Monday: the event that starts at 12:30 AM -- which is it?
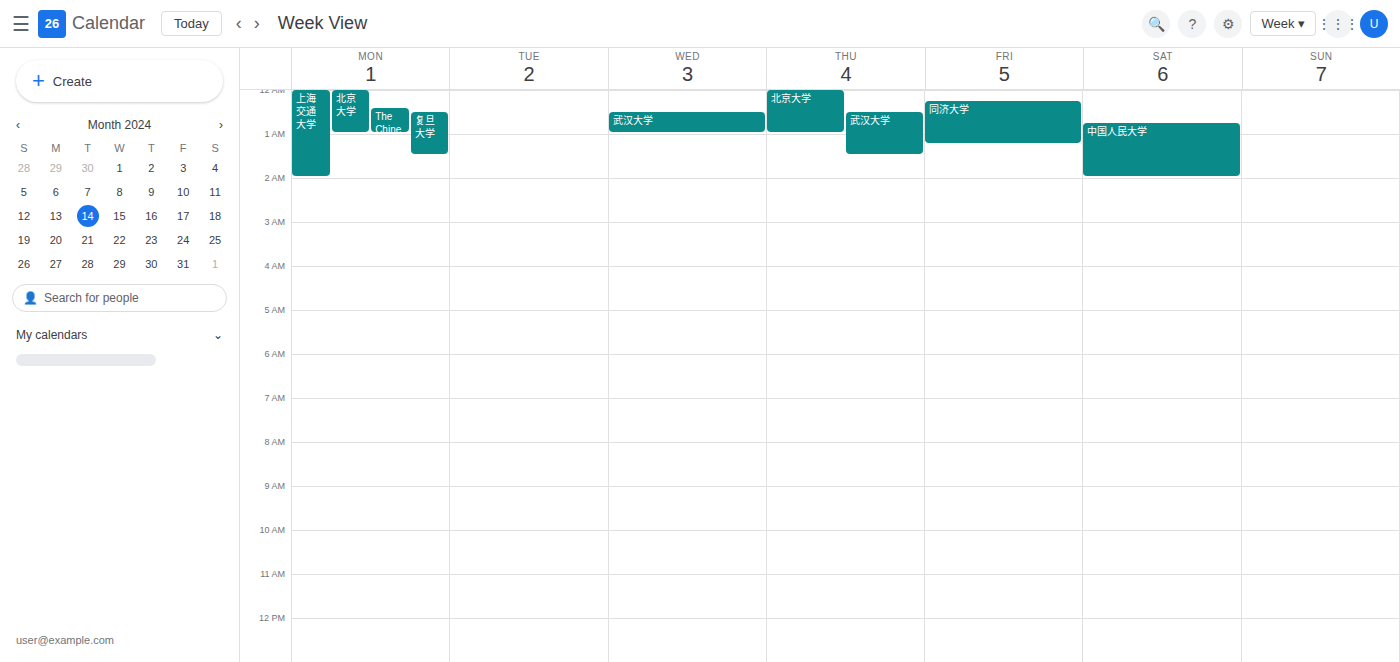
"复旦大学"